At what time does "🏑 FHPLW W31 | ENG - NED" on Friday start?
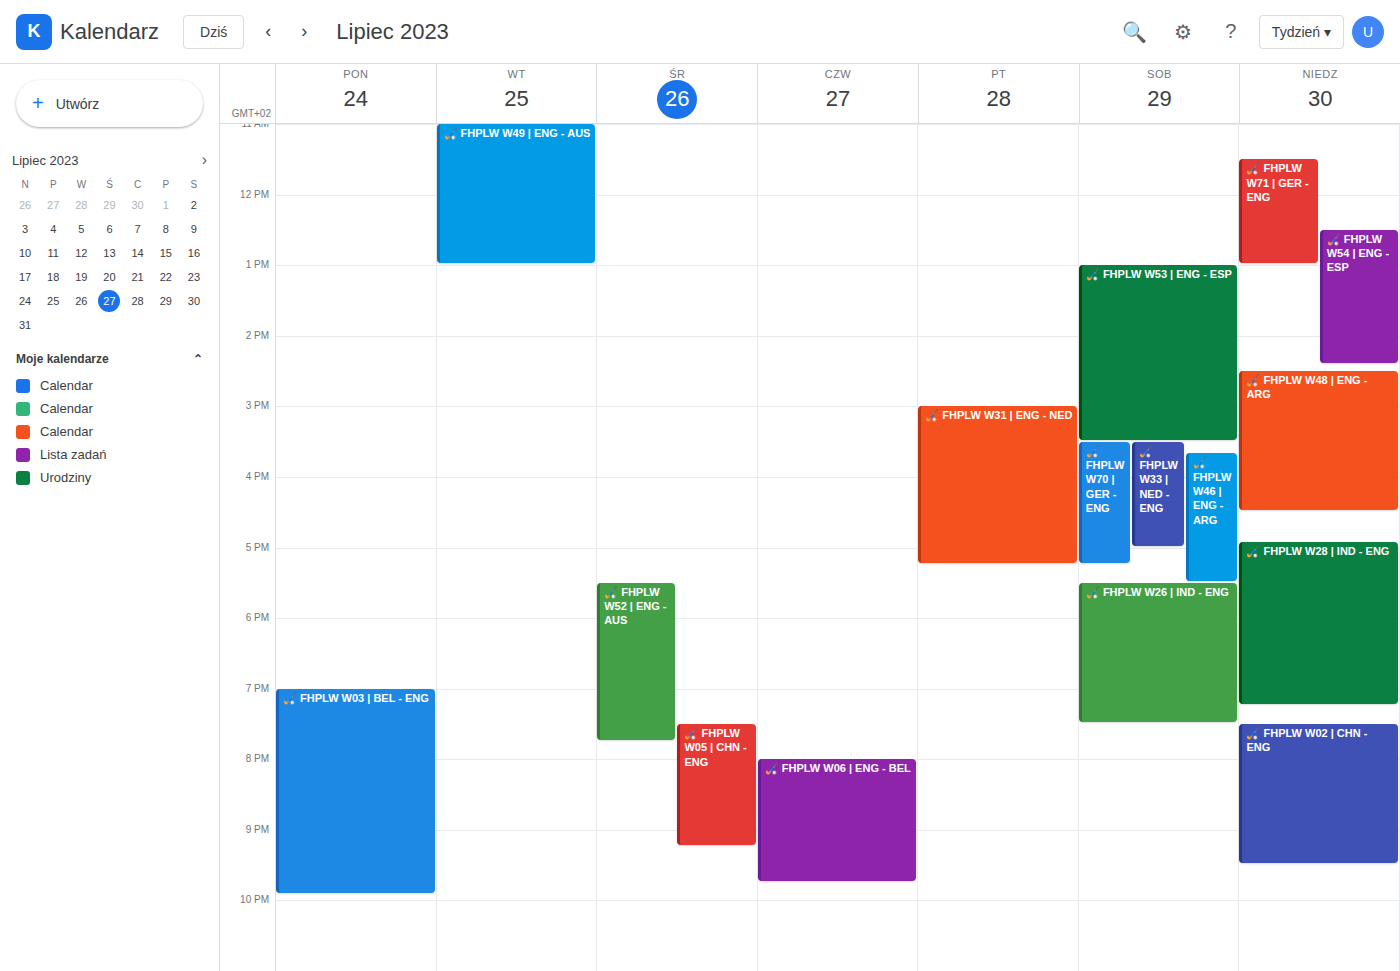
3:00 PM